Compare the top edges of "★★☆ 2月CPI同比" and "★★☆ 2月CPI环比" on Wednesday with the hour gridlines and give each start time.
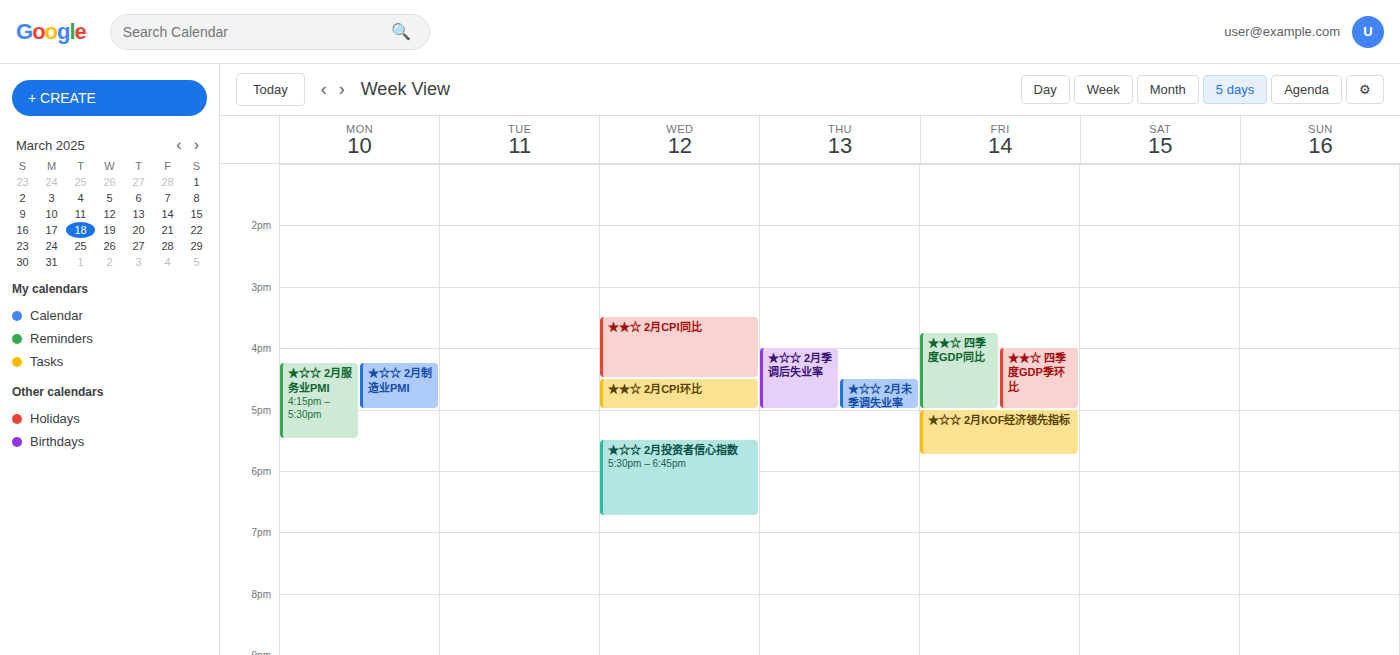
"★★☆ 2月CPI同比": 3:30 PM, halfway between the 3 PM and 4 PM lines. "★★☆ 2月CPI环比": 4:30 PM, halfway between the 4 PM and 5 PM lines.